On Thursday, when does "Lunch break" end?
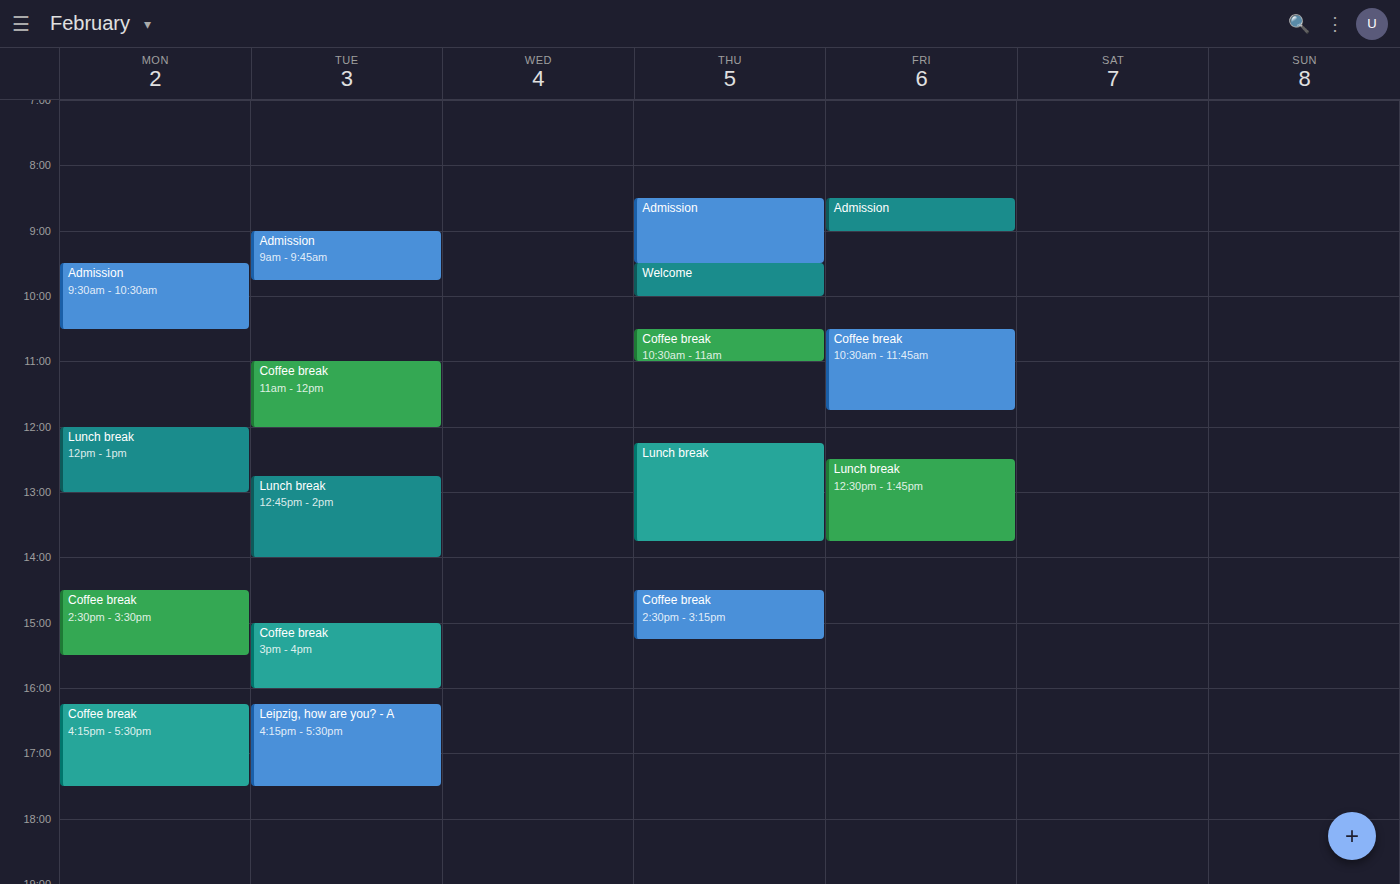
13:45